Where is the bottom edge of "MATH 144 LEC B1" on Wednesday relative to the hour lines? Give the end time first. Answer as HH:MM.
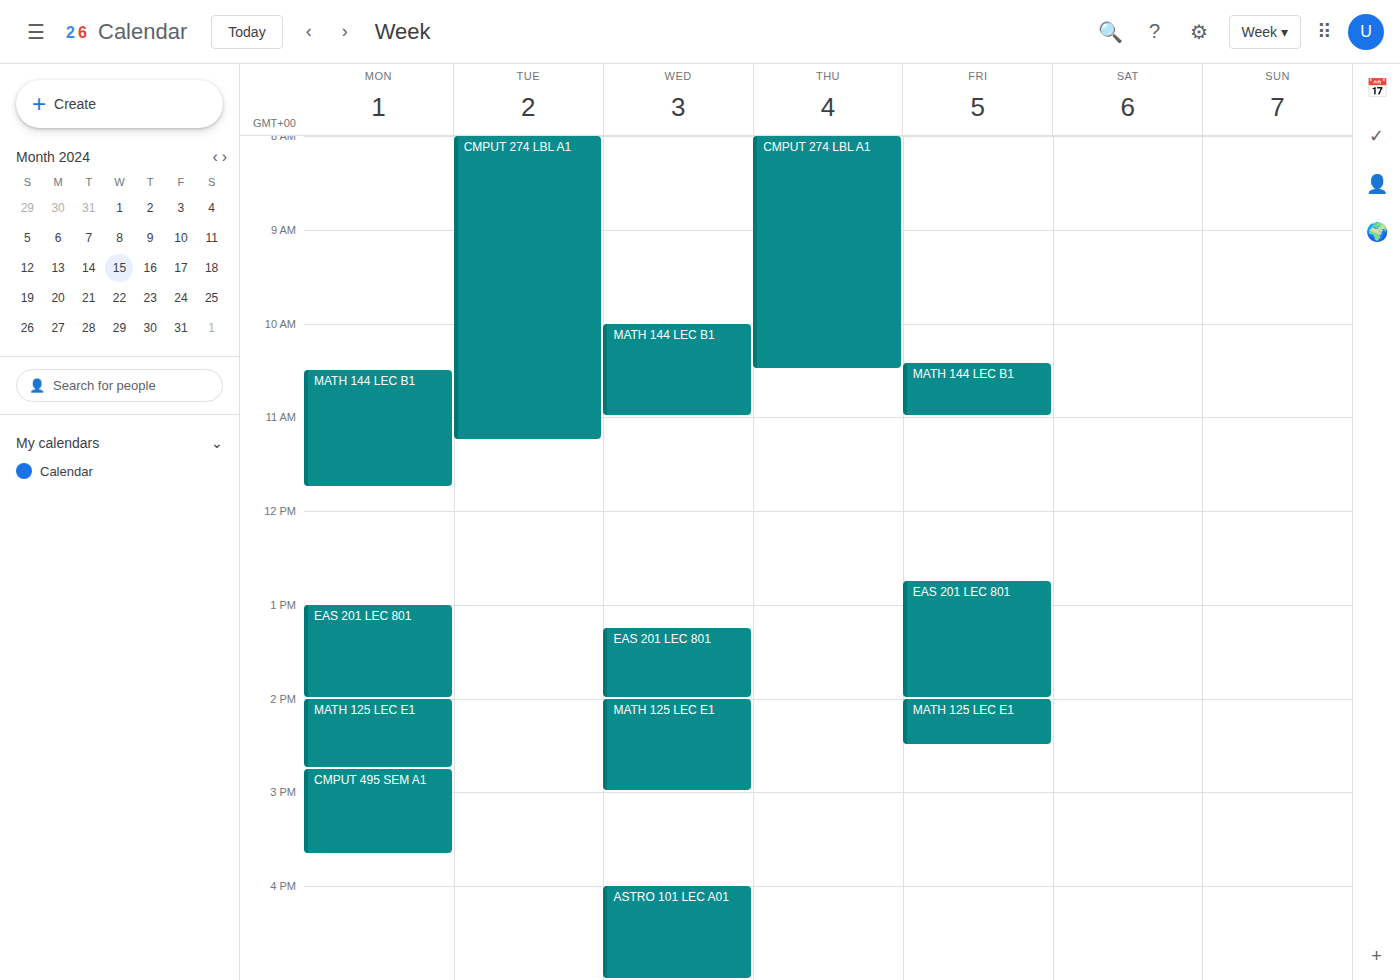
11:00 -- exactly on the 11:00 line.